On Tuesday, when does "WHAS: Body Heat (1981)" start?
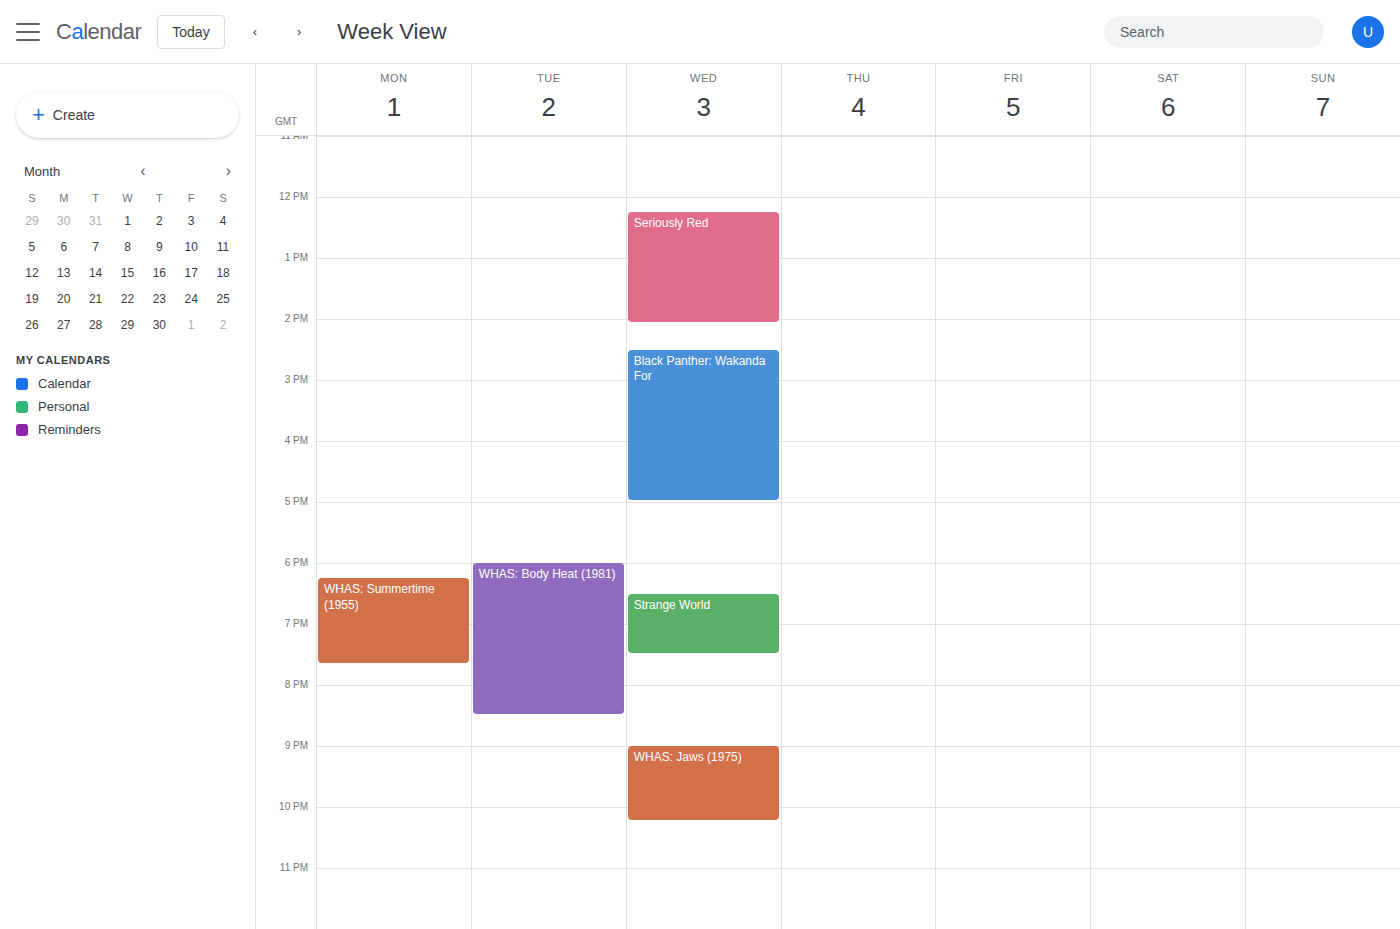
6:00 PM